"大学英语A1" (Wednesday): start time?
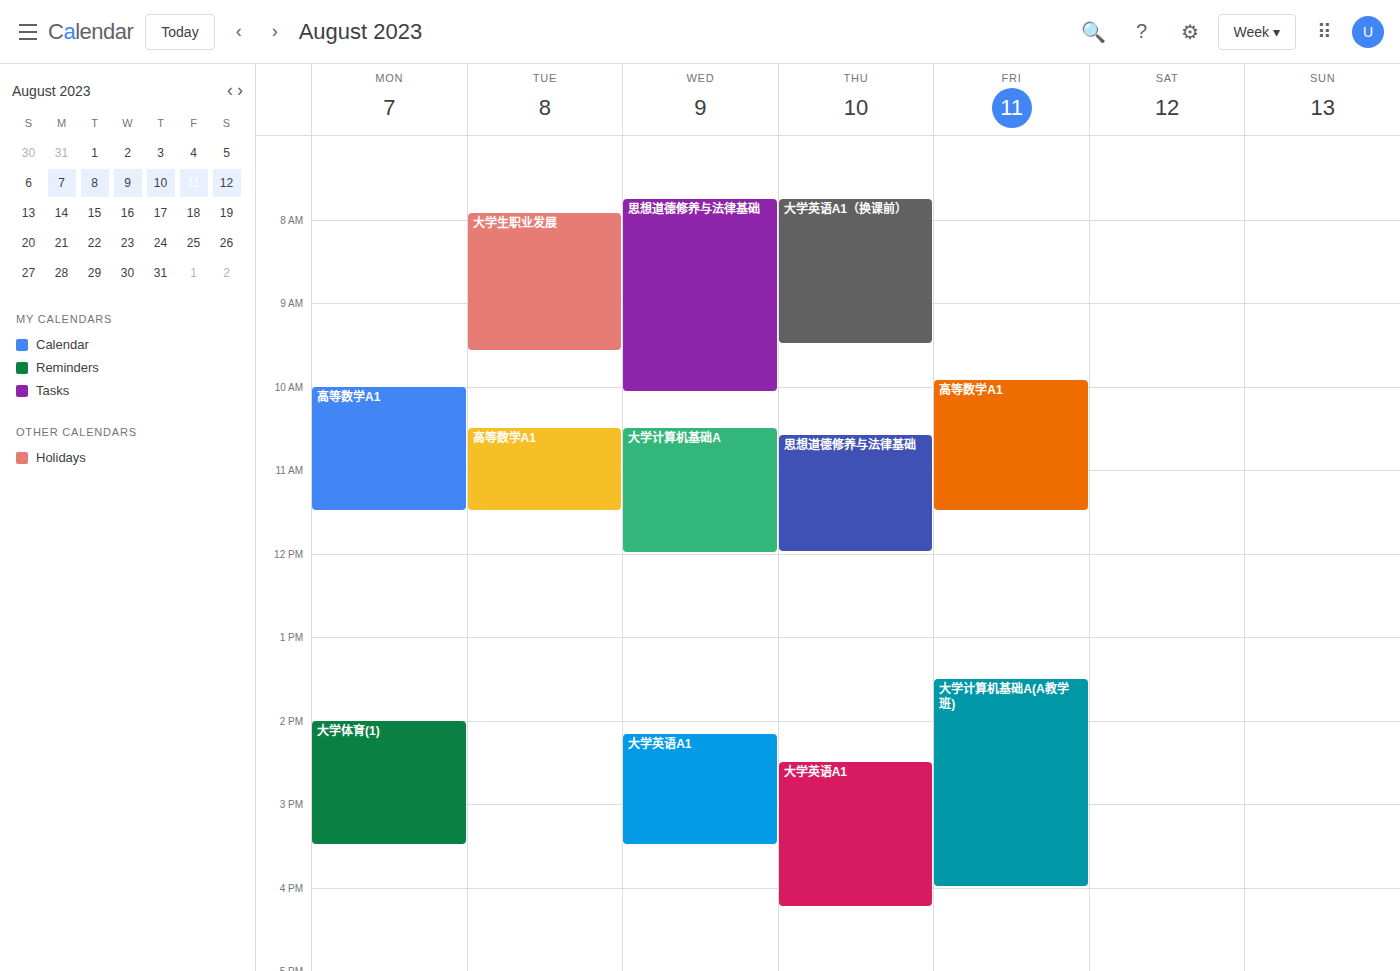
14:10